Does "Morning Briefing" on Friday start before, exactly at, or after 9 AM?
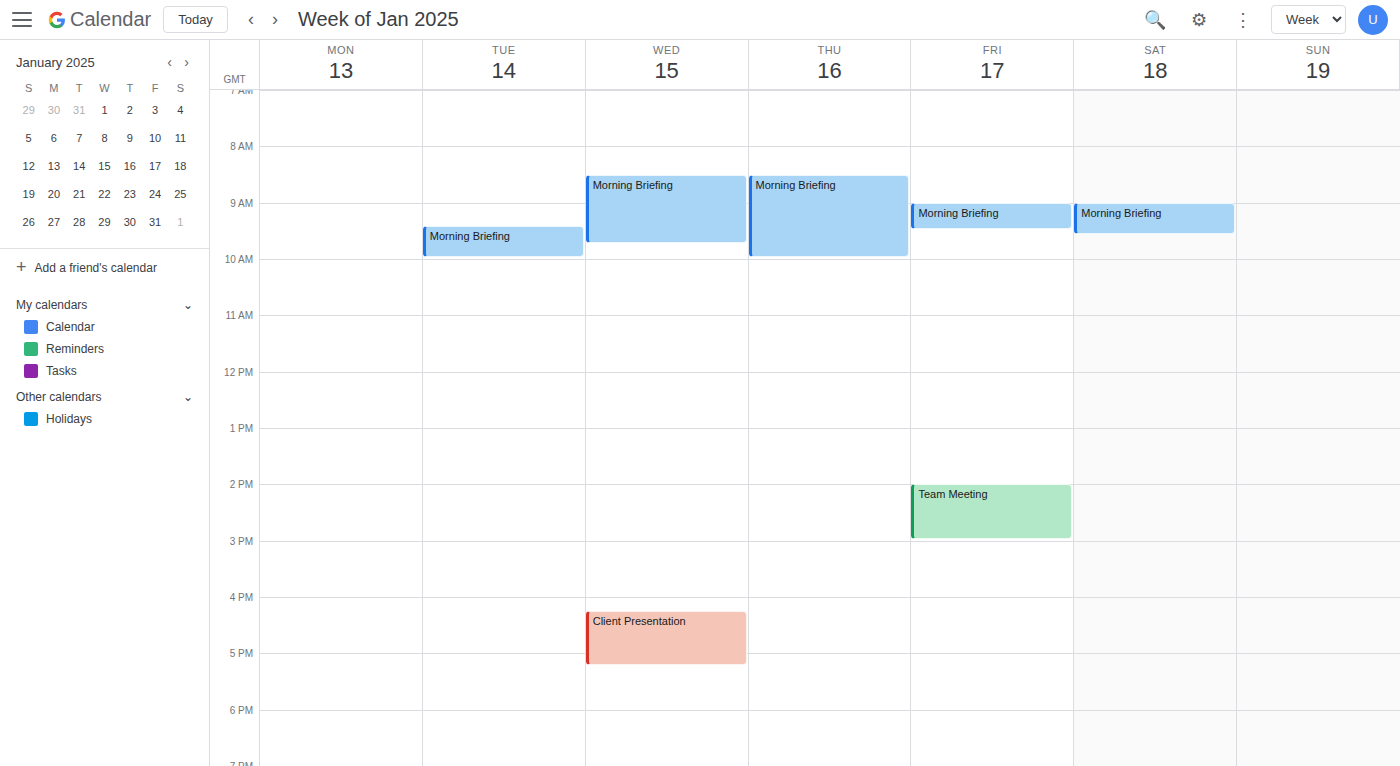
9:00 AM -- exactly at 9 AM, on the 9 AM line.